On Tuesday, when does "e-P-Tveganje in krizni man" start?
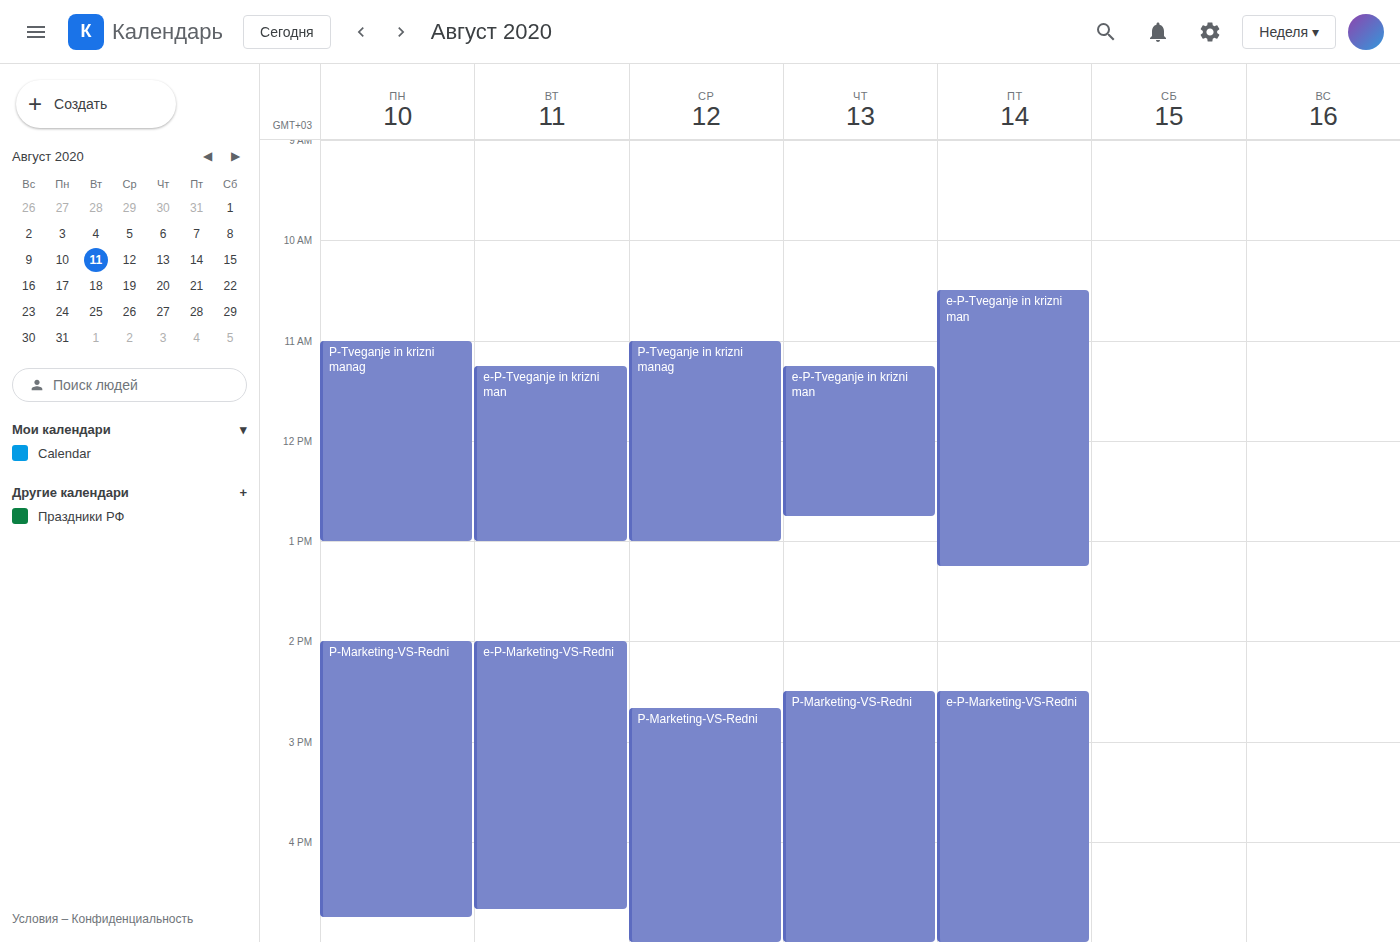
11:15 AM